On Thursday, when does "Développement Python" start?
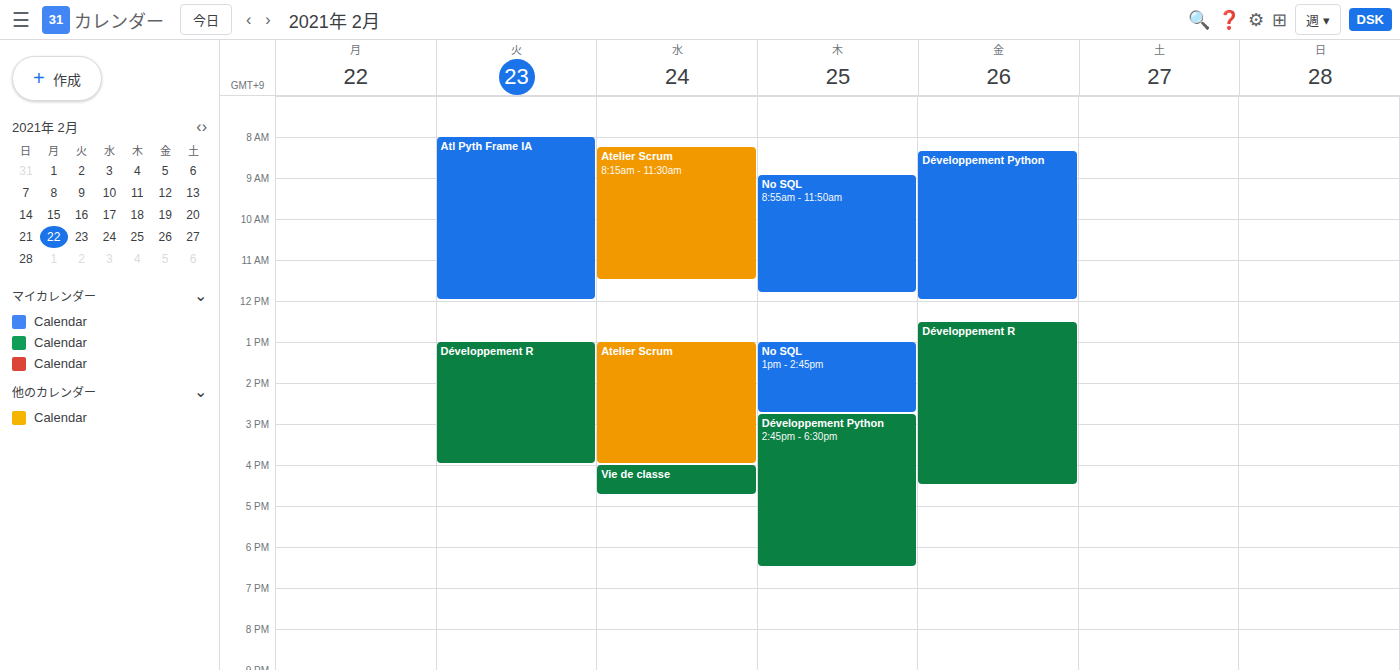
2:45 PM